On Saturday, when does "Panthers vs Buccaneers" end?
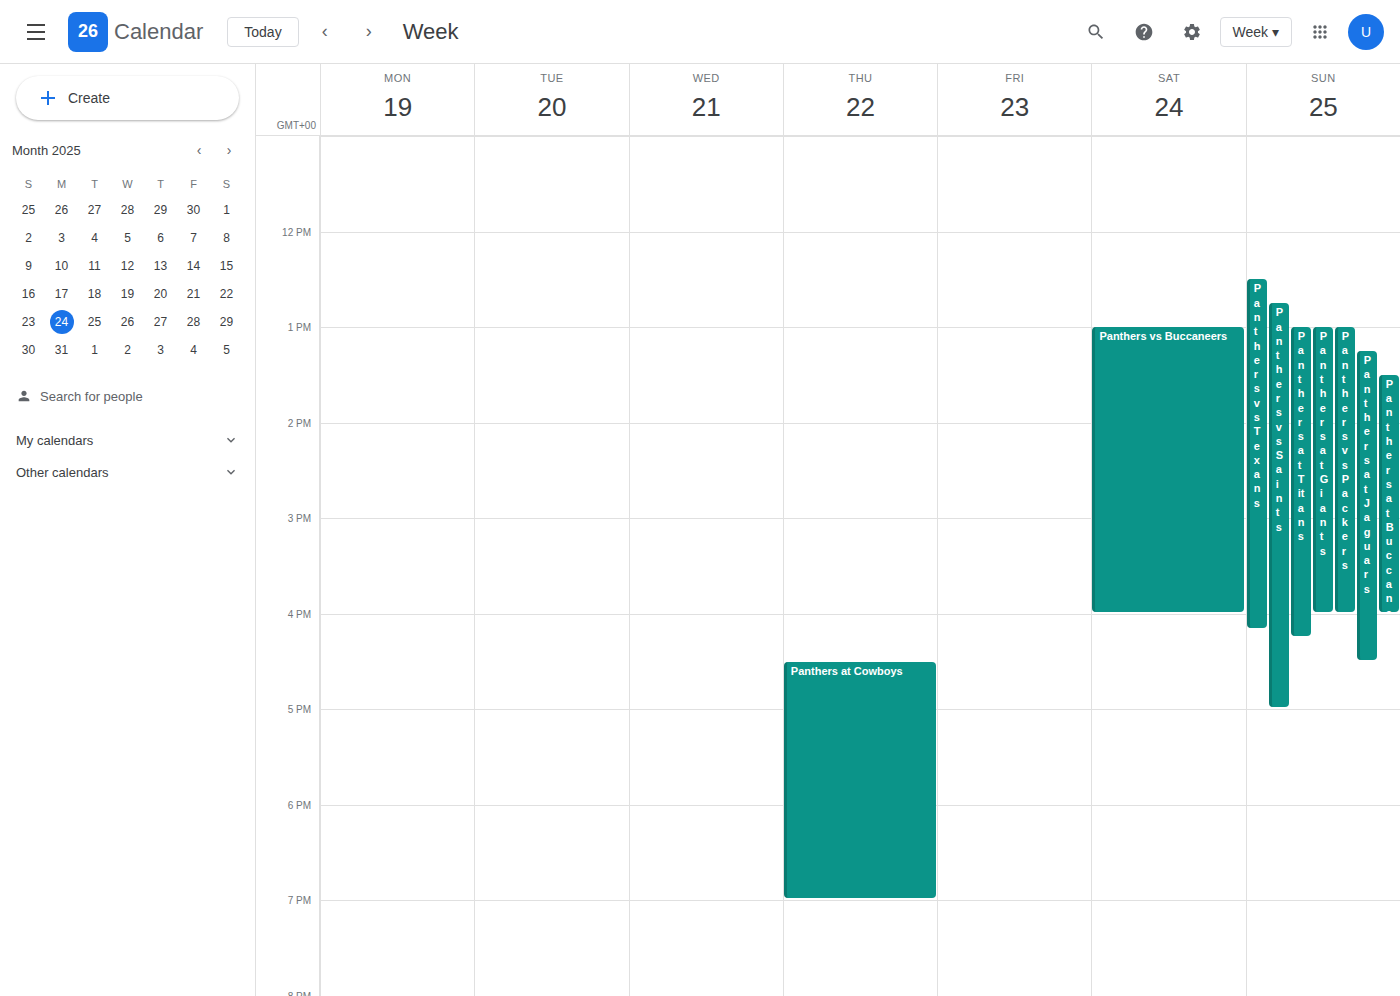
16:00